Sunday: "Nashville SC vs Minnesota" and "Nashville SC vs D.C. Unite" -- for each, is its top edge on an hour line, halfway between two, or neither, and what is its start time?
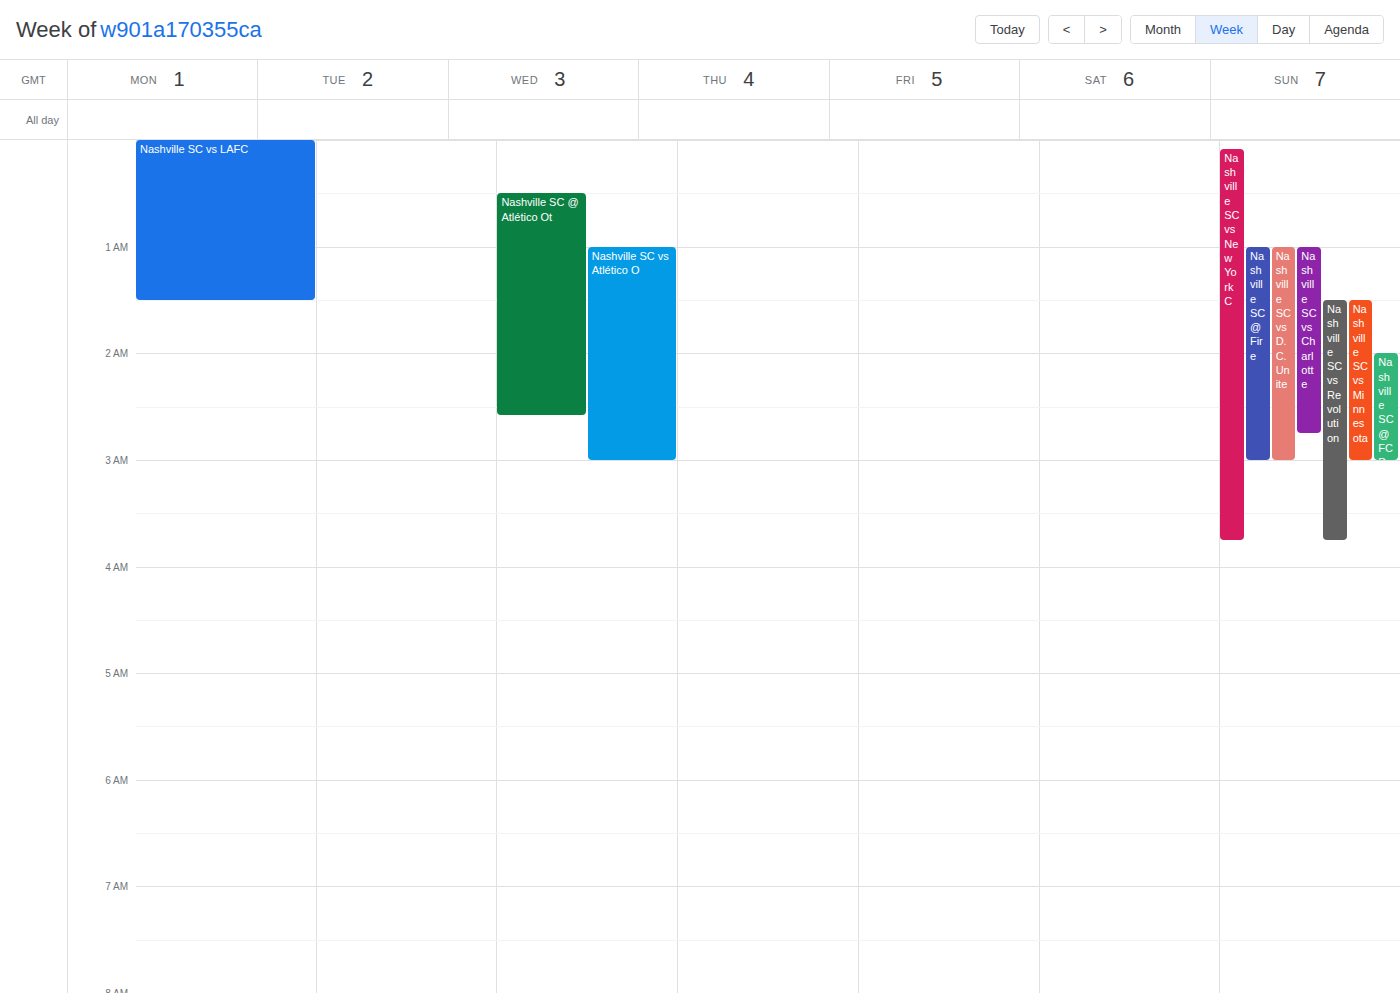
"Nashville SC vs Minnesota": 1:30 AM, halfway between the 1 AM and 2 AM lines. "Nashville SC vs D.C. Unite": 1:00 AM, exactly on the 1 AM line.